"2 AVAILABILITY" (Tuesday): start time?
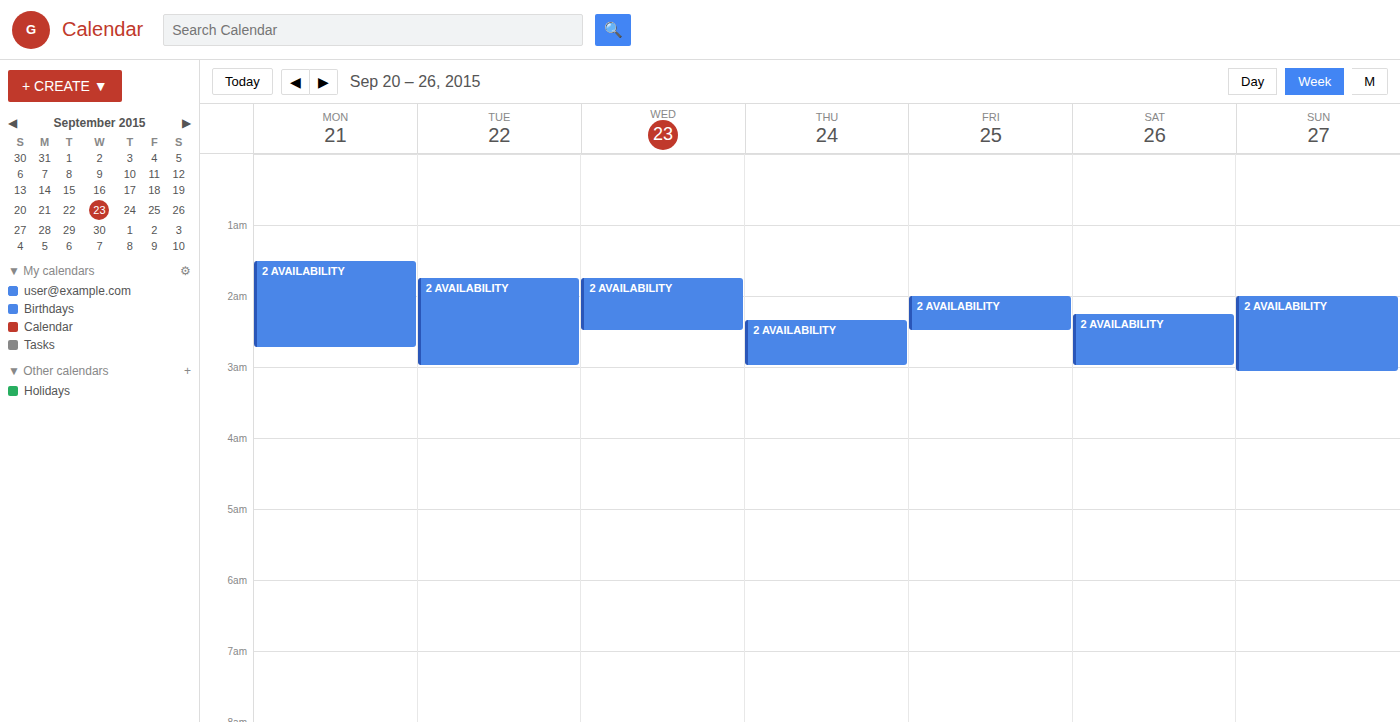
1:45 AM